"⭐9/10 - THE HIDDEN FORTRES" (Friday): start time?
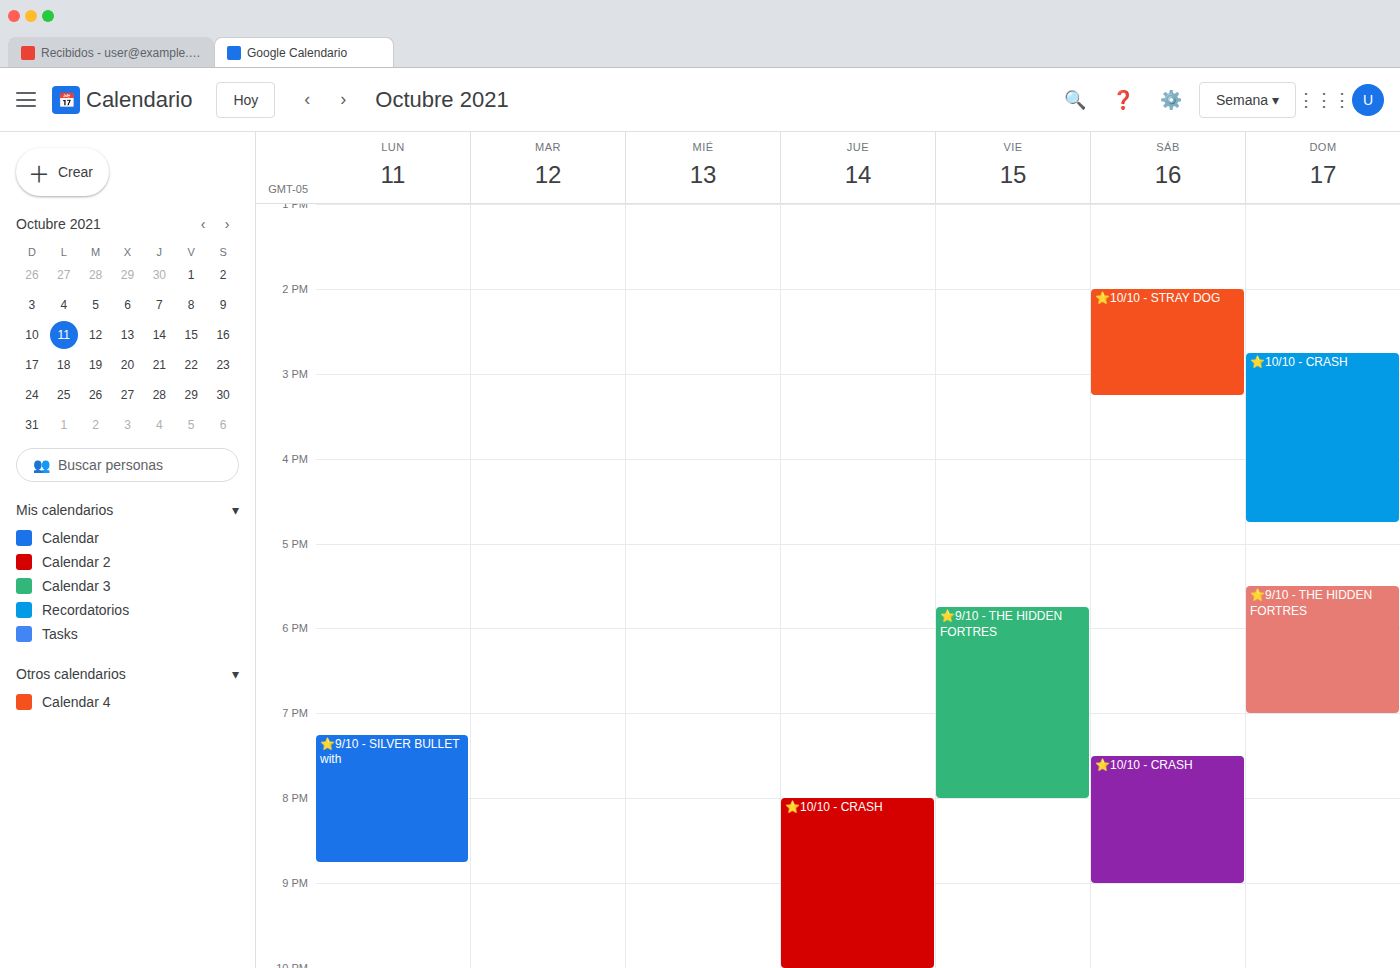
17:45